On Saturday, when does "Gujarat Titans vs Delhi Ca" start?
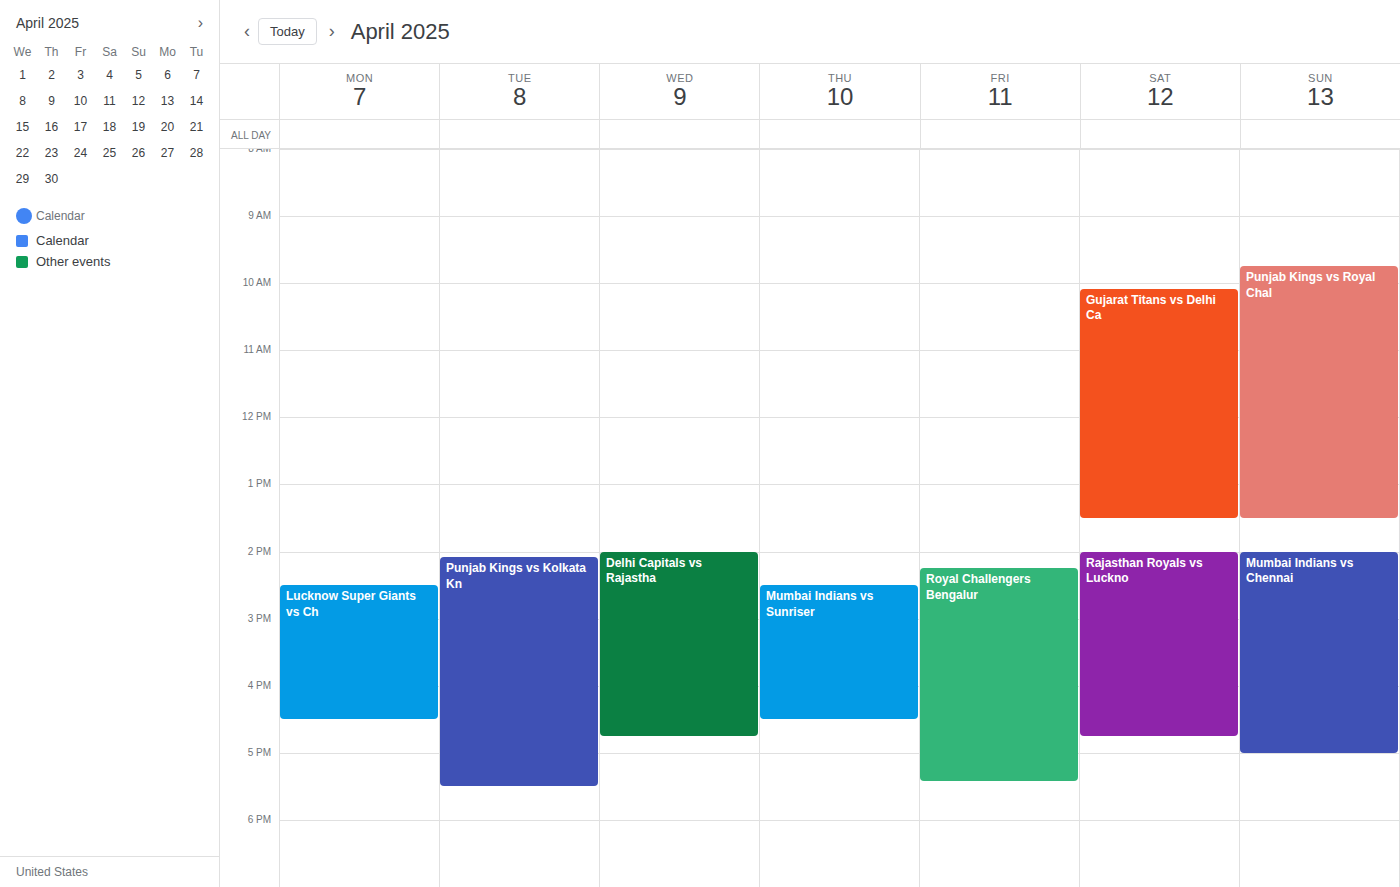
10:05 AM